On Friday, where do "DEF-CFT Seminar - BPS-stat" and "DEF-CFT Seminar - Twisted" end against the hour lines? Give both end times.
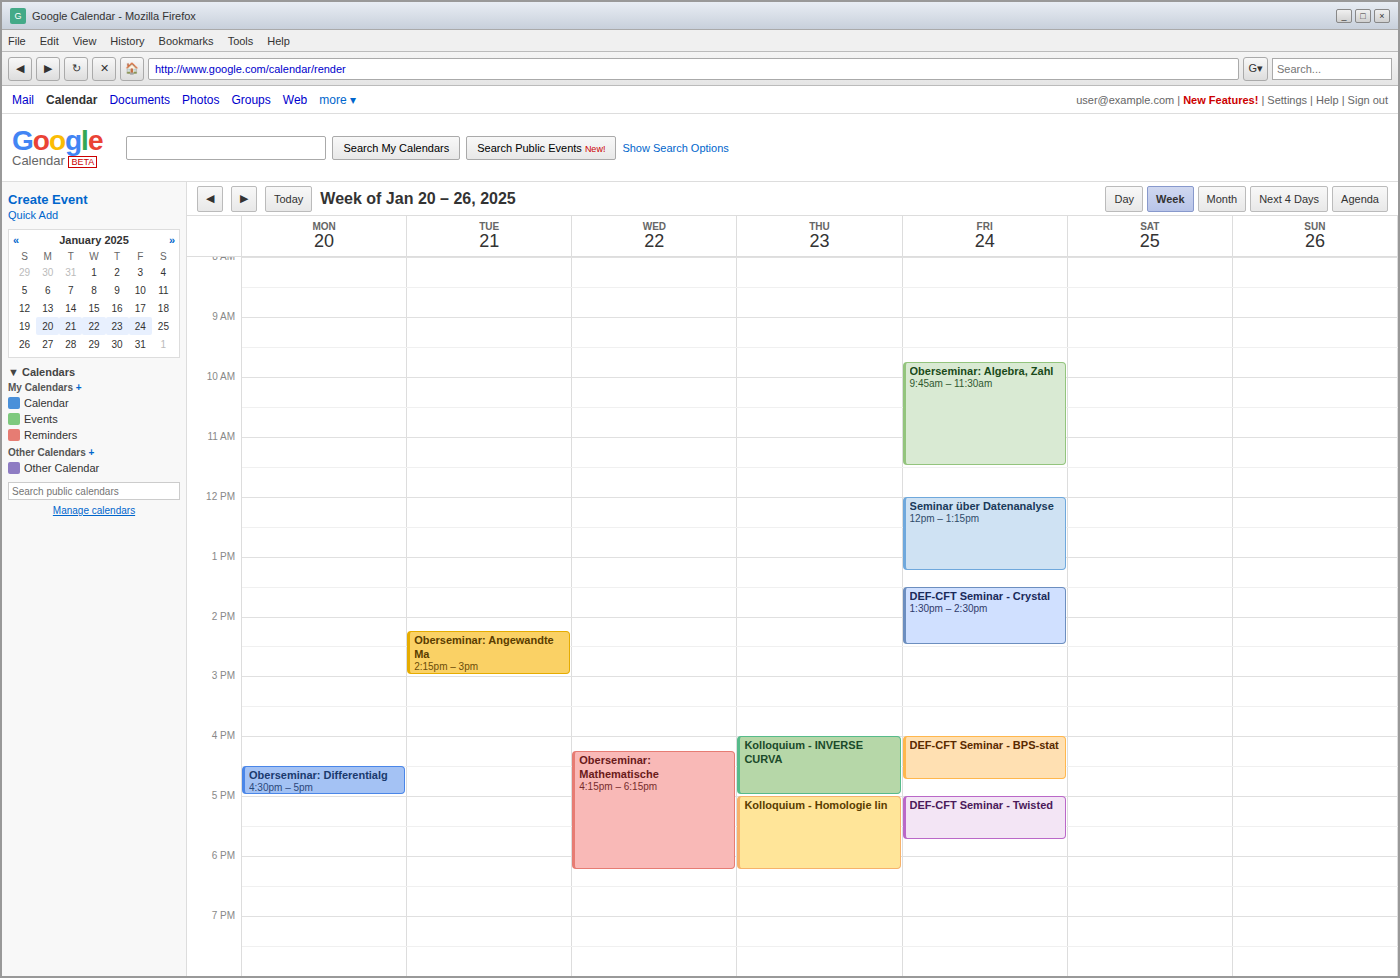
"DEF-CFT Seminar - BPS-stat": 16:45, neither: three quarters of the way from the 16:00 line to the 17:00 line. "DEF-CFT Seminar - Twisted": 17:45, neither: three quarters of the way from the 17:00 line to the 18:00 line.